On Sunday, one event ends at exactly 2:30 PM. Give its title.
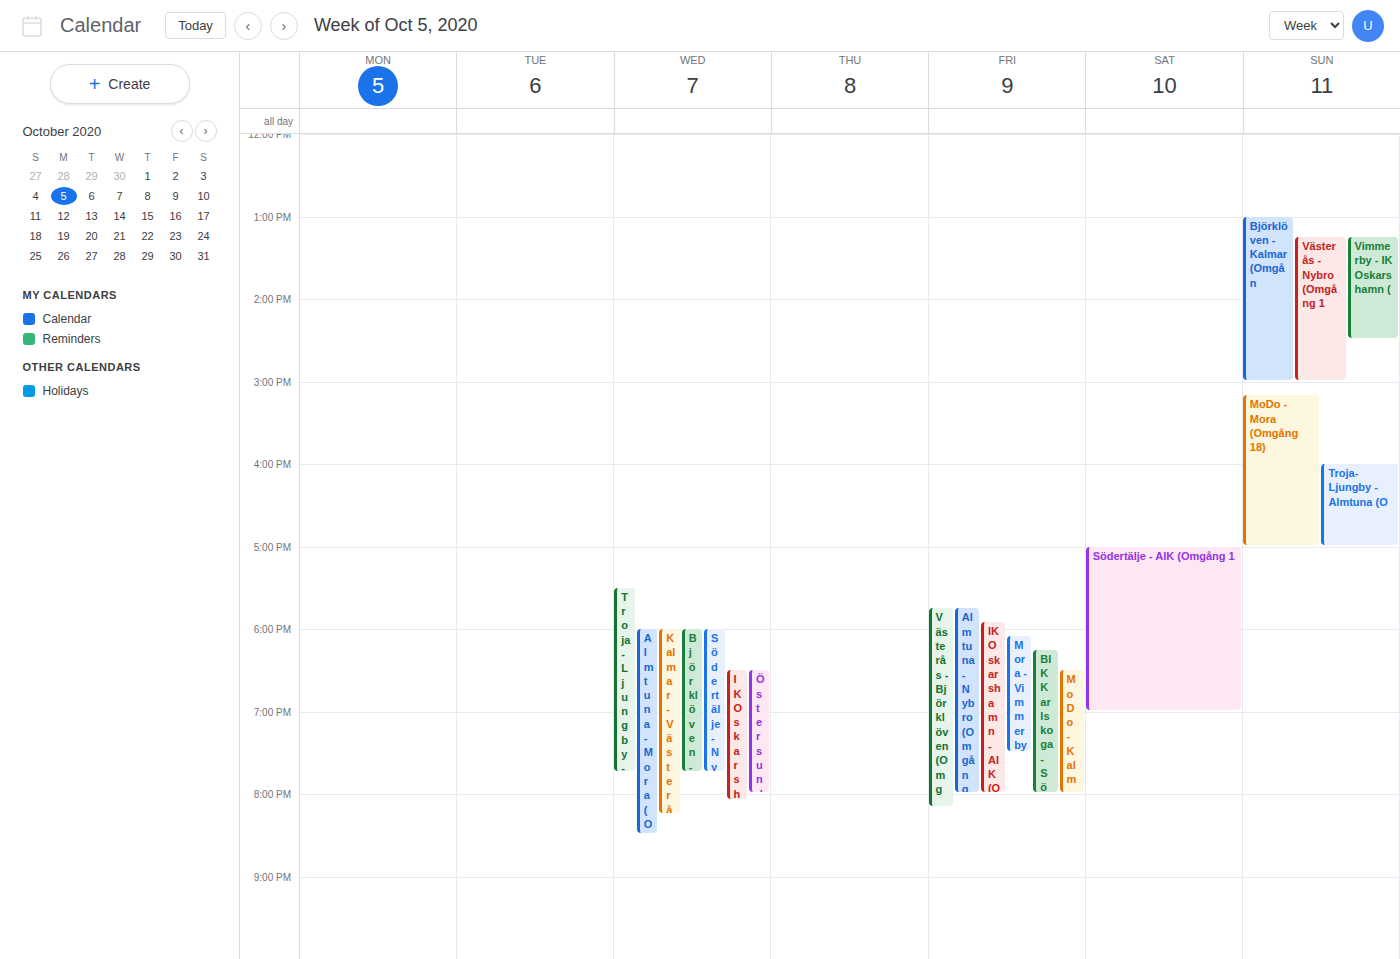
"Vimmerby - IK Oskarshamn ("